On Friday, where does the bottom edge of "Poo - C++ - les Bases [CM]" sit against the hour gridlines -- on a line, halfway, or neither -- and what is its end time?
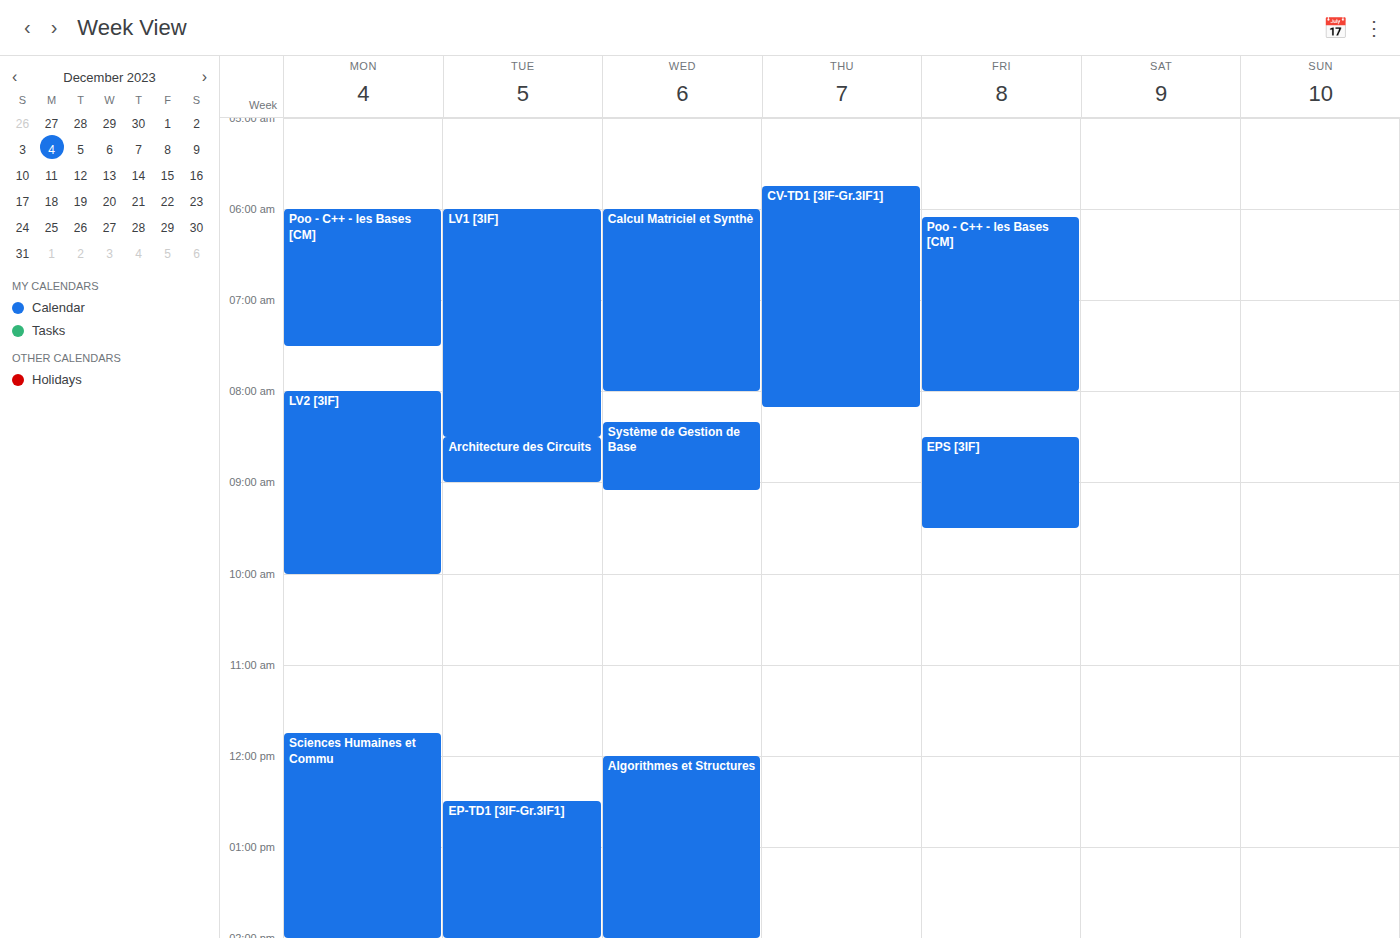
8:00 AM -- exactly on the 8 AM line.